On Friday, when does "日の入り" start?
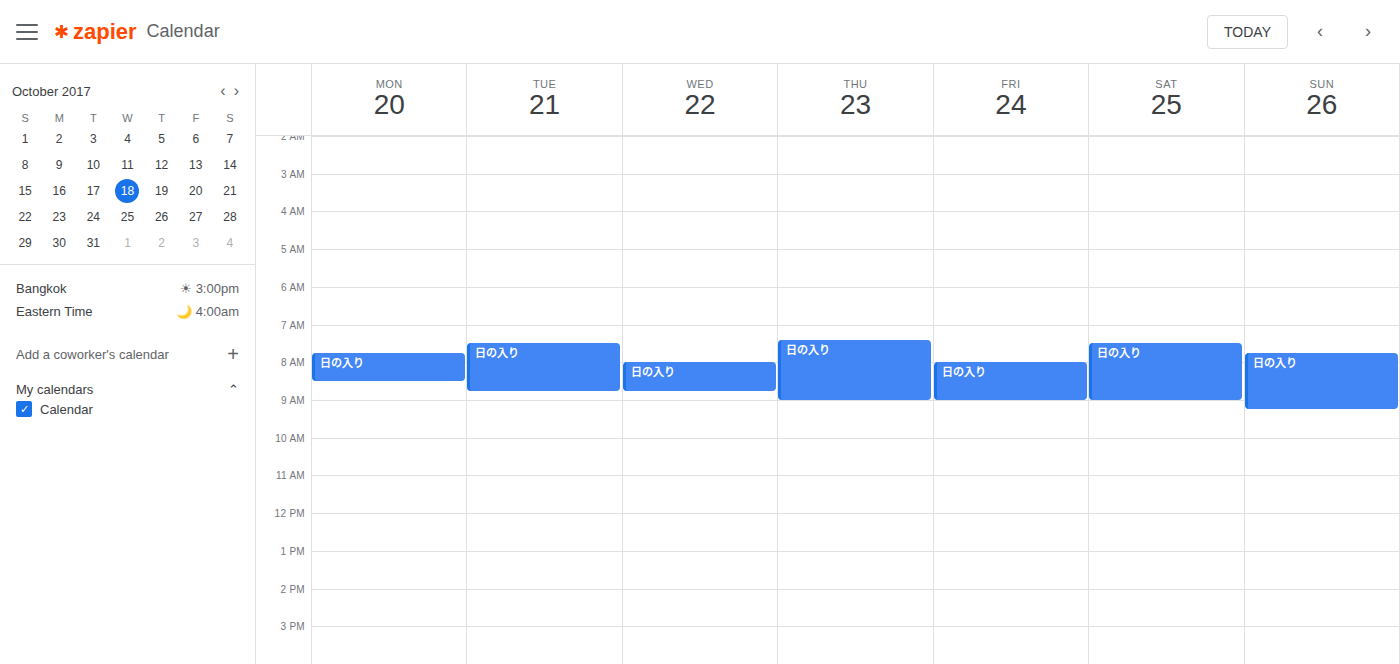
8:00 AM